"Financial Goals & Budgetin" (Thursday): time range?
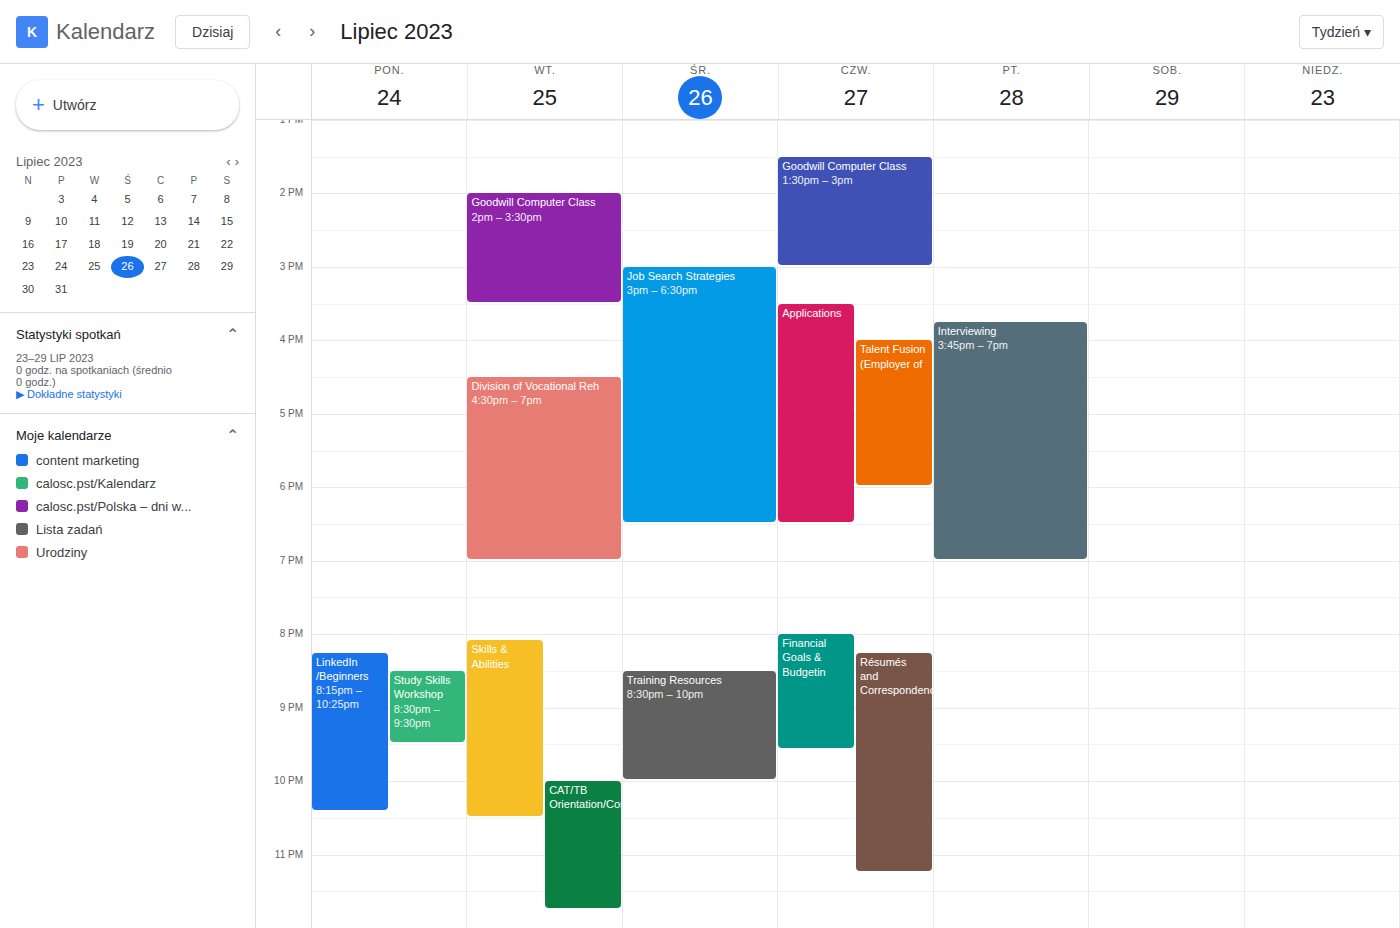
8:00 PM to 9:35 PM